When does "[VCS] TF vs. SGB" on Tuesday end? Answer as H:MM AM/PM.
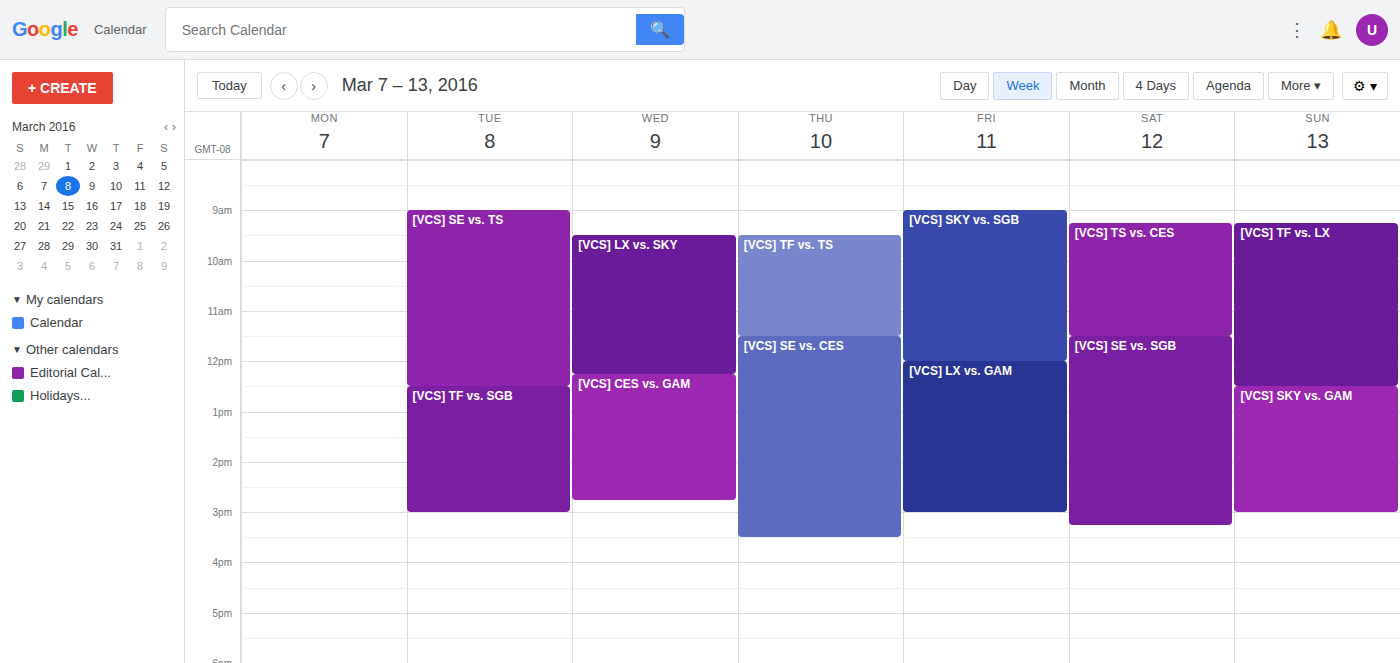
3:00 PM